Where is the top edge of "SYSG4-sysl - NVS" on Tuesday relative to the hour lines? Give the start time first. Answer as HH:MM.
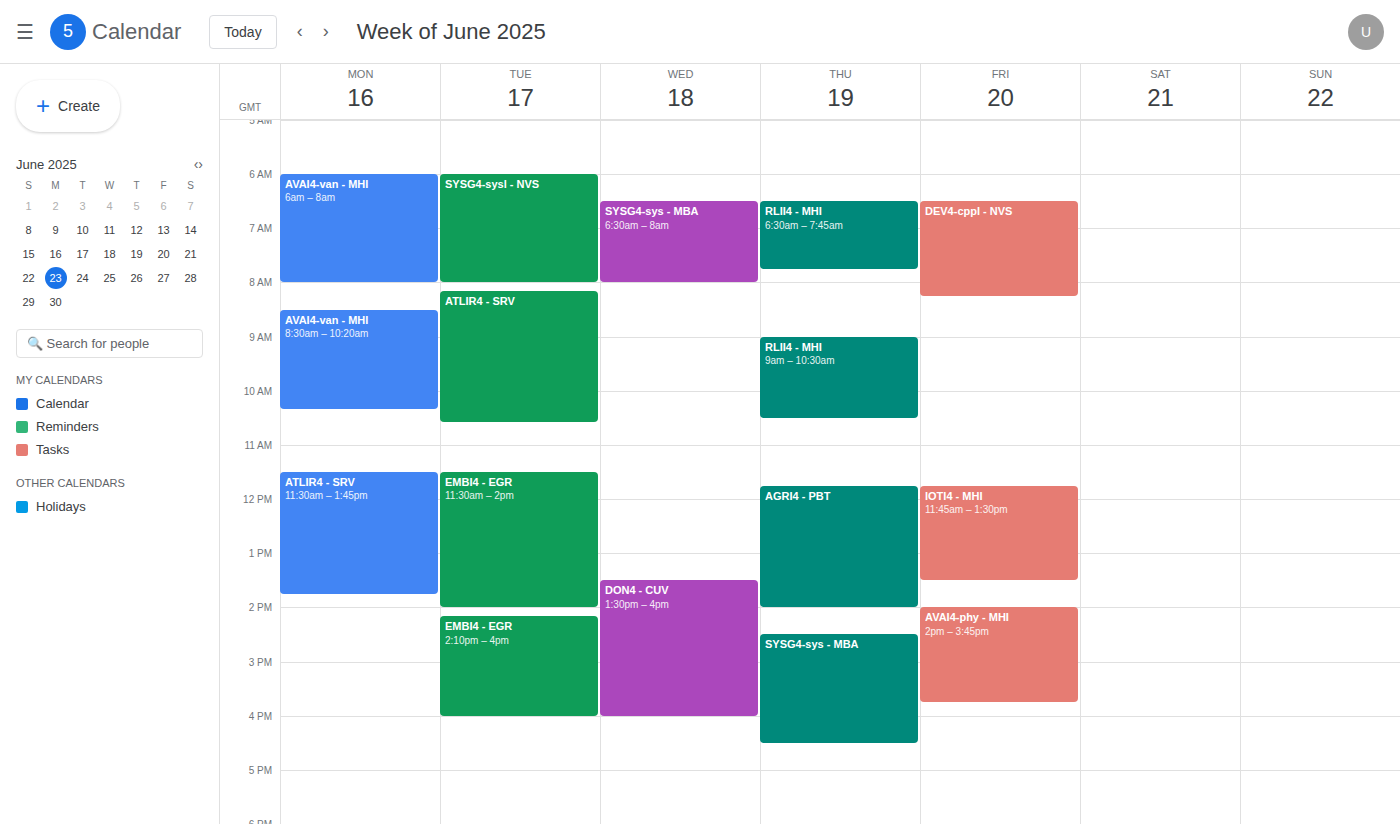
06:00 -- exactly on the 06:00 line.